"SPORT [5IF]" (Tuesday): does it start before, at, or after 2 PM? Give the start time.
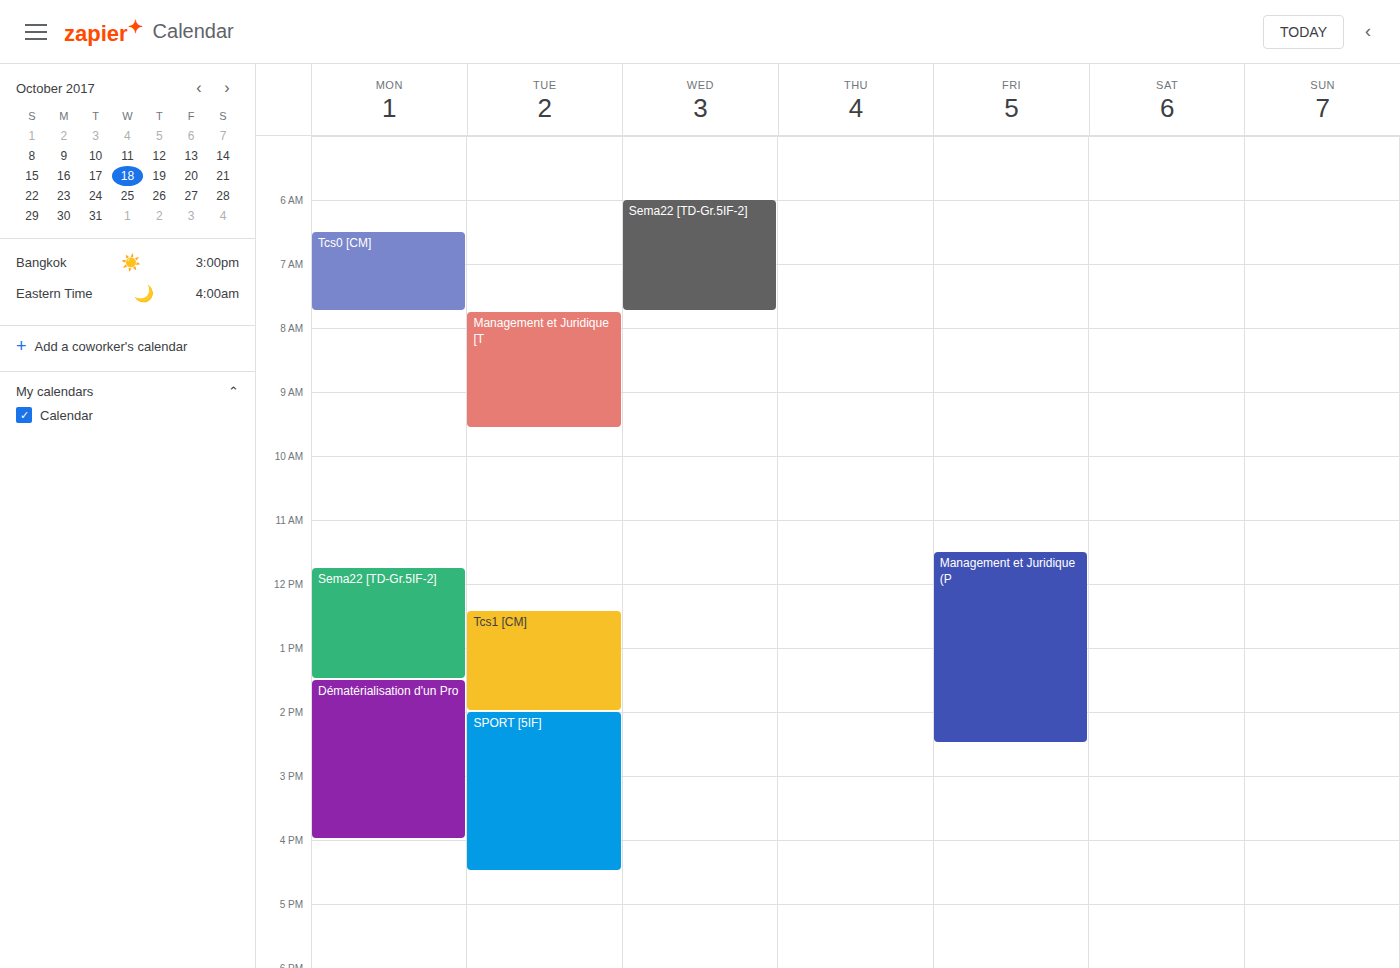
2:00 PM -- exactly at 2 PM, on the 2 PM line.